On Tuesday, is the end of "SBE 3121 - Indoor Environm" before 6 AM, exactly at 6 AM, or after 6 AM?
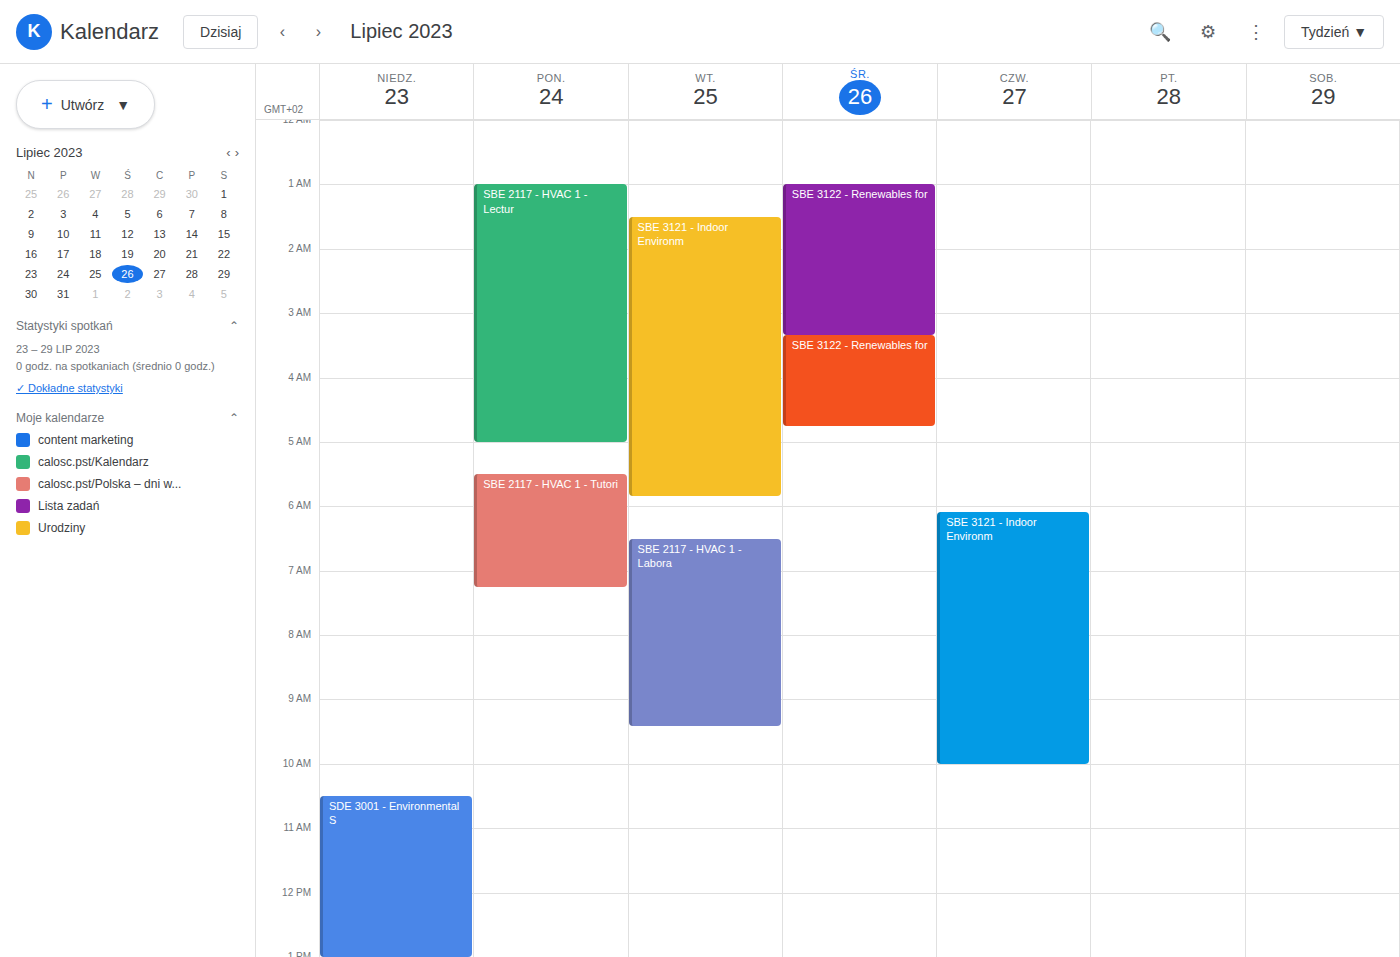
5:50 AM -- before 6 AM, 10 minutes above the 6 AM line.